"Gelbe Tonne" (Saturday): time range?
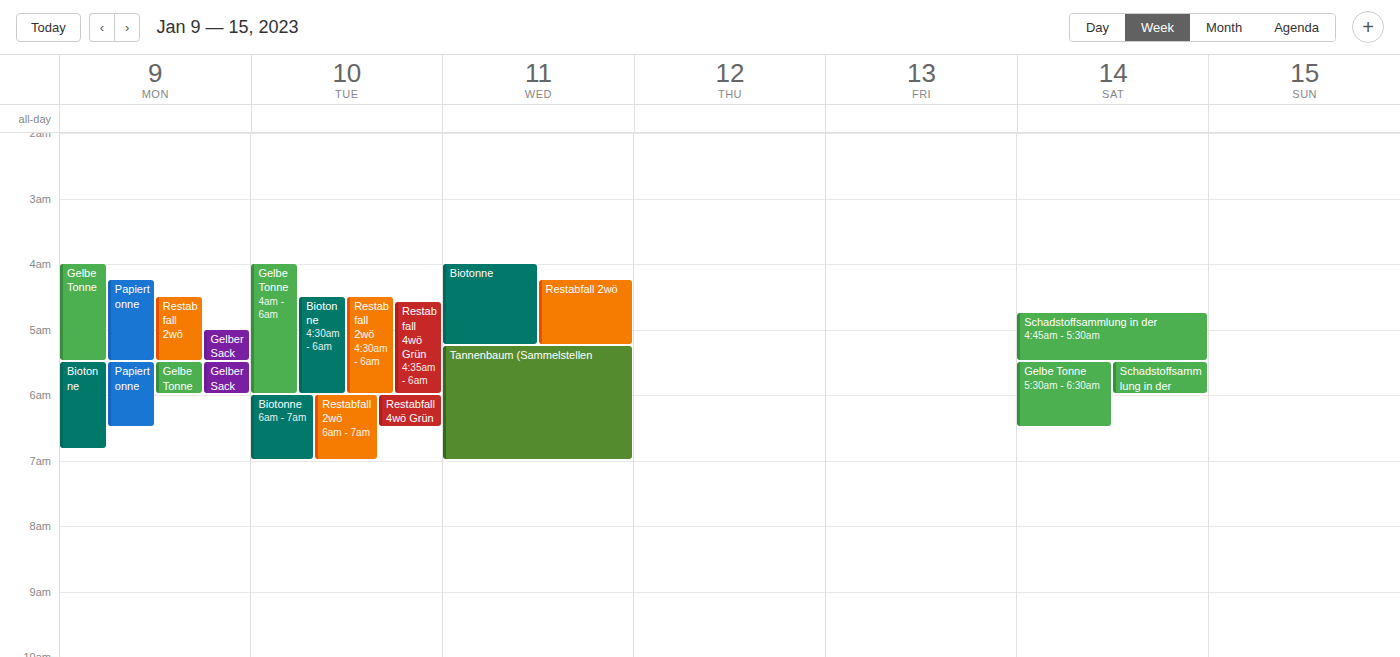
5:30 AM to 6:30 AM